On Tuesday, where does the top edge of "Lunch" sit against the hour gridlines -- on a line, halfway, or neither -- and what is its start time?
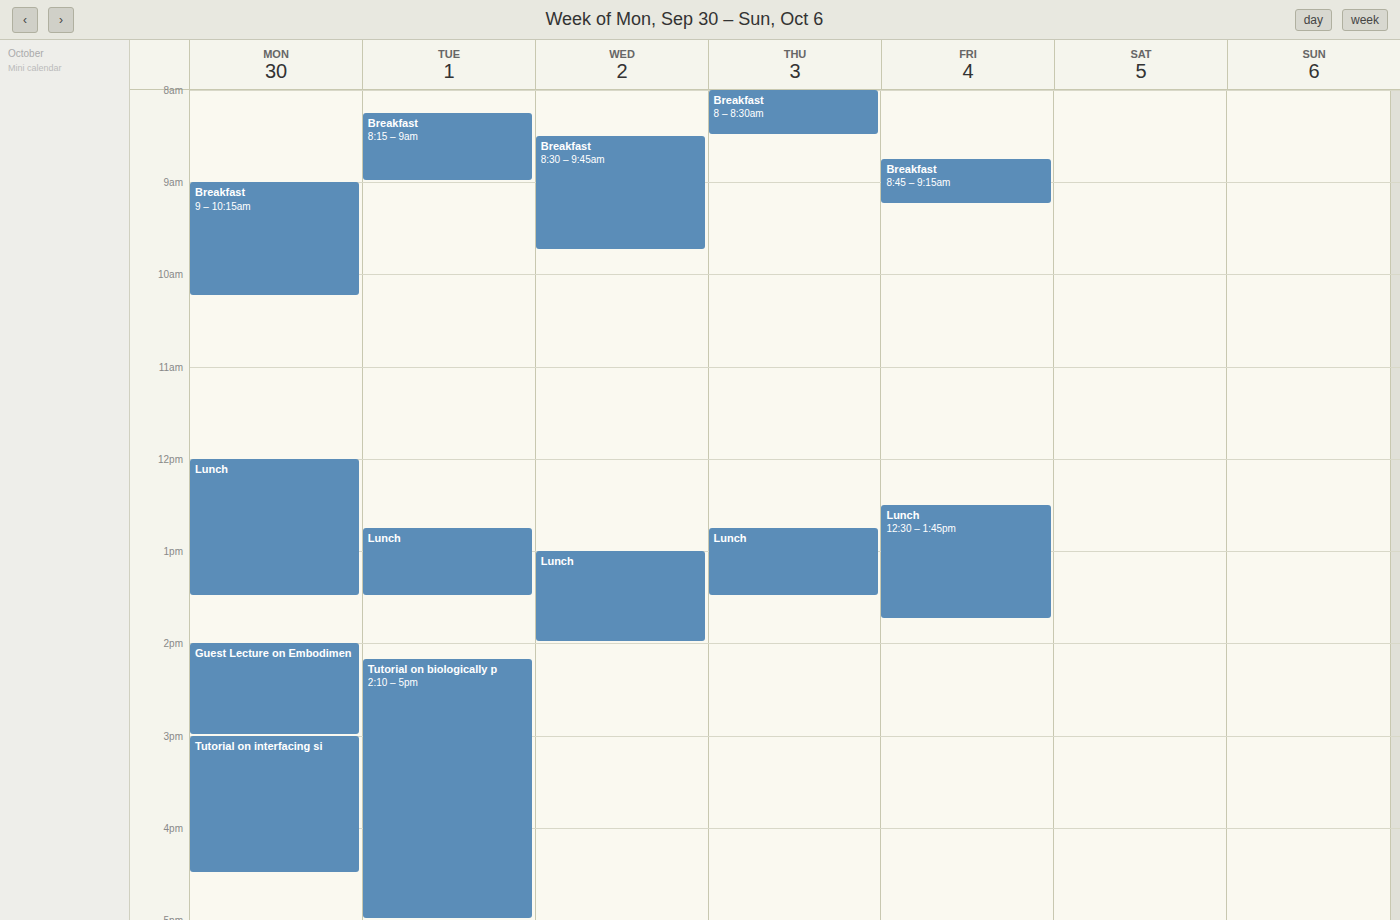
12:45 PM -- neither: three quarters of the way from the 12 PM line to the 1 PM line.